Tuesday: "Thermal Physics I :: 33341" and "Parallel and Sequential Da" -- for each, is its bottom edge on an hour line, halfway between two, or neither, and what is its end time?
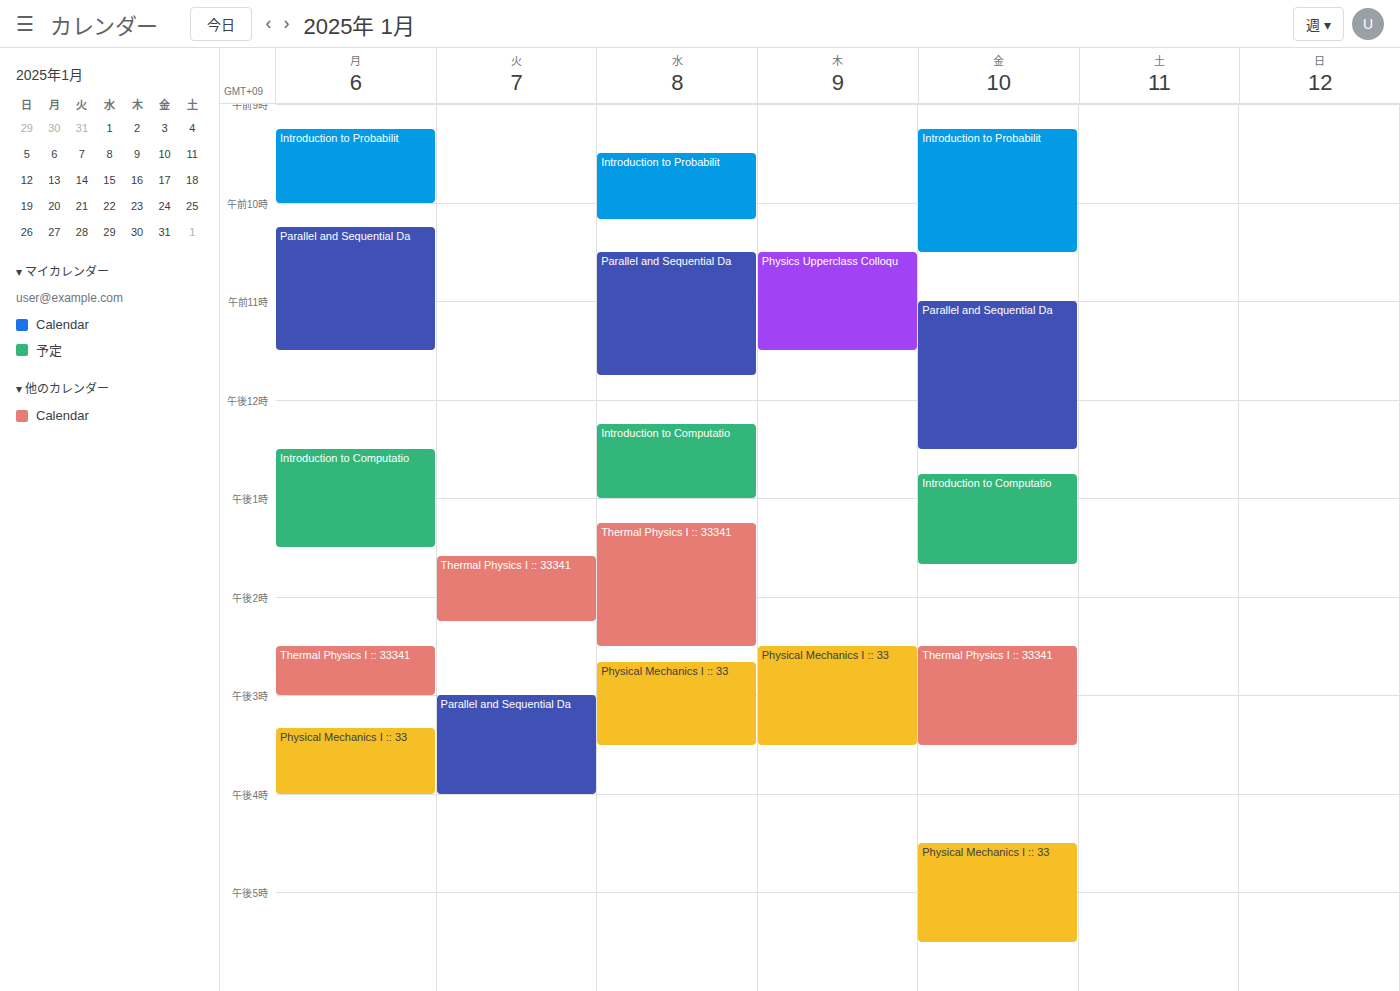
"Thermal Physics I :: 33341": 2:15 PM, neither: a quarter of the way from the 2 PM line to the 3 PM line. "Parallel and Sequential Da": 4:00 PM, exactly on the 4 PM line.